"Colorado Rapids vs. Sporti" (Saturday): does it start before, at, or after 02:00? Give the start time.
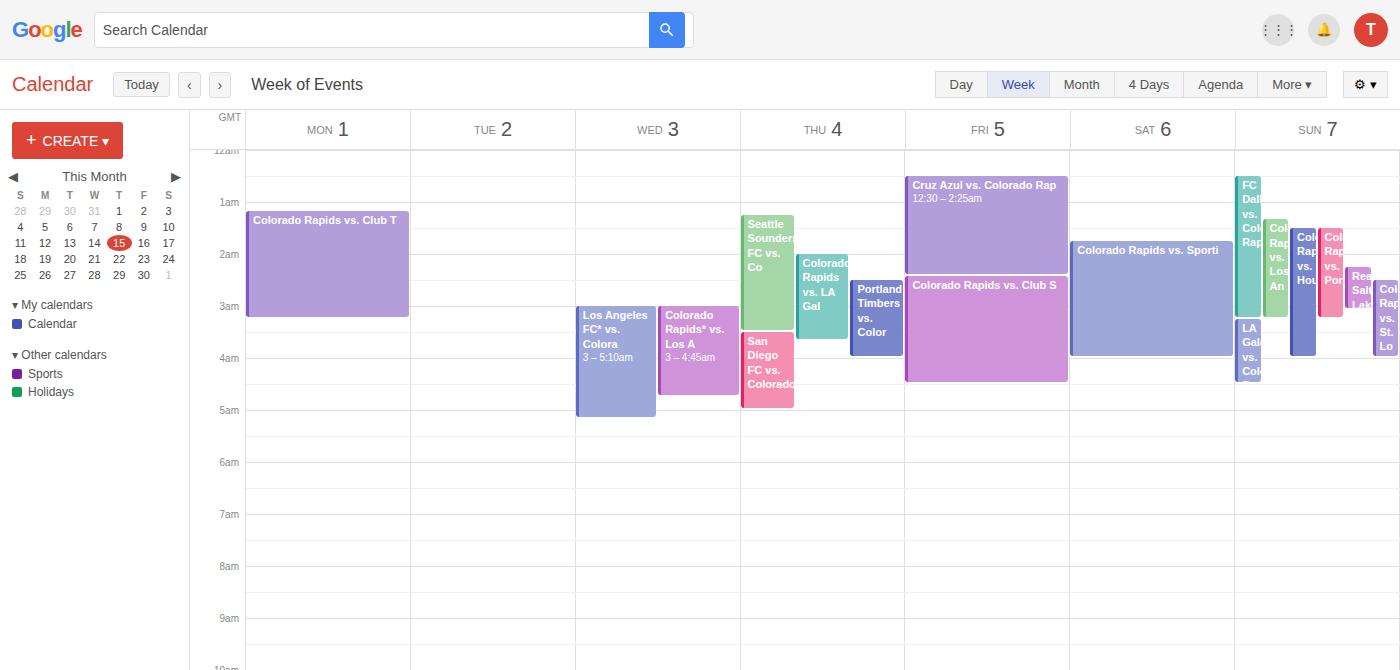
01:45 -- before 02:00, 15 minutes above the 02:00 line.